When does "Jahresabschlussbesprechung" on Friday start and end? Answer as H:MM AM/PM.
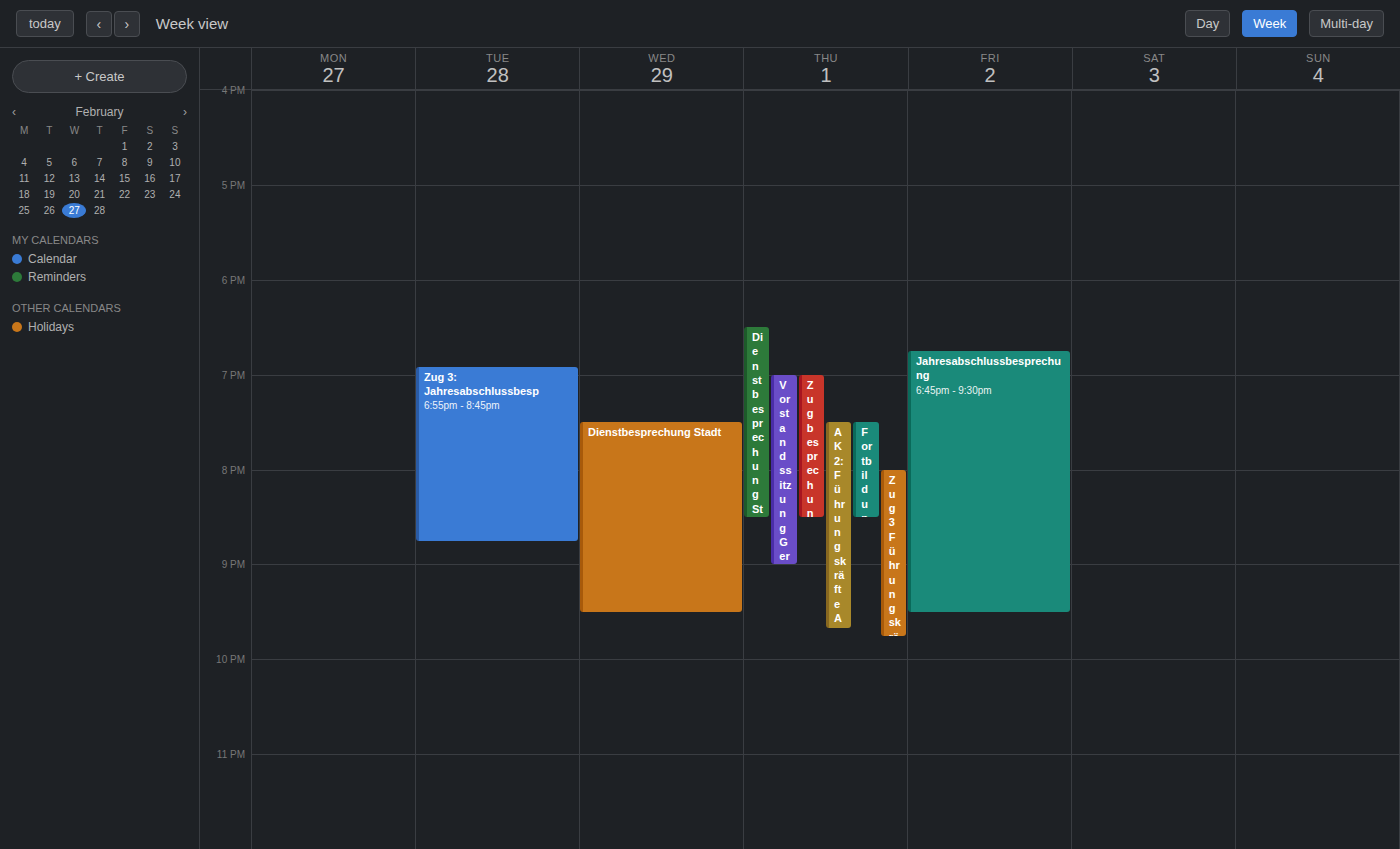
6:45 PM to 9:30 PM